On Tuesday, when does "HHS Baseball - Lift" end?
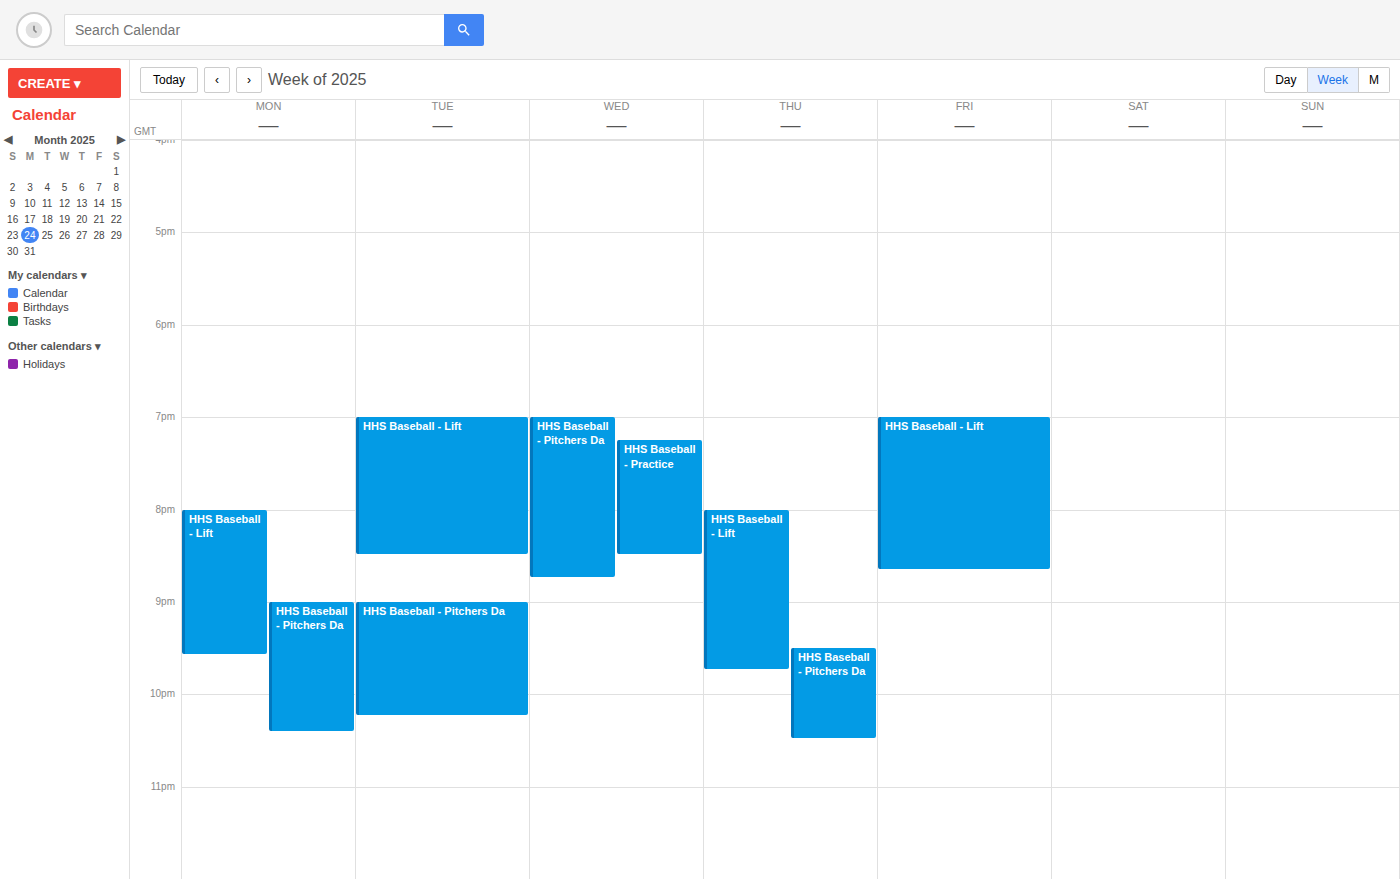
8:30 PM